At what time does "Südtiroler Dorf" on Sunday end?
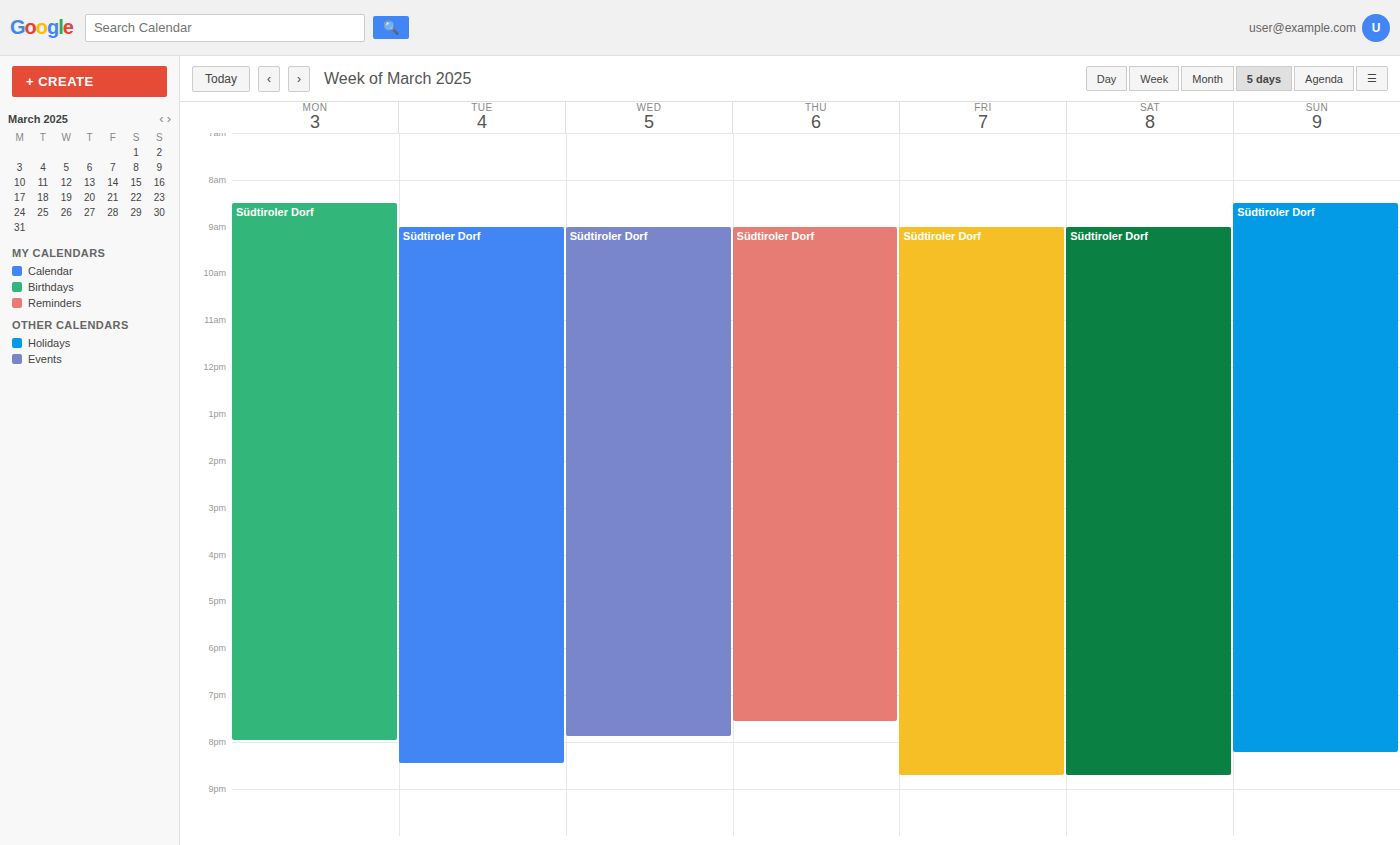
8:15 PM